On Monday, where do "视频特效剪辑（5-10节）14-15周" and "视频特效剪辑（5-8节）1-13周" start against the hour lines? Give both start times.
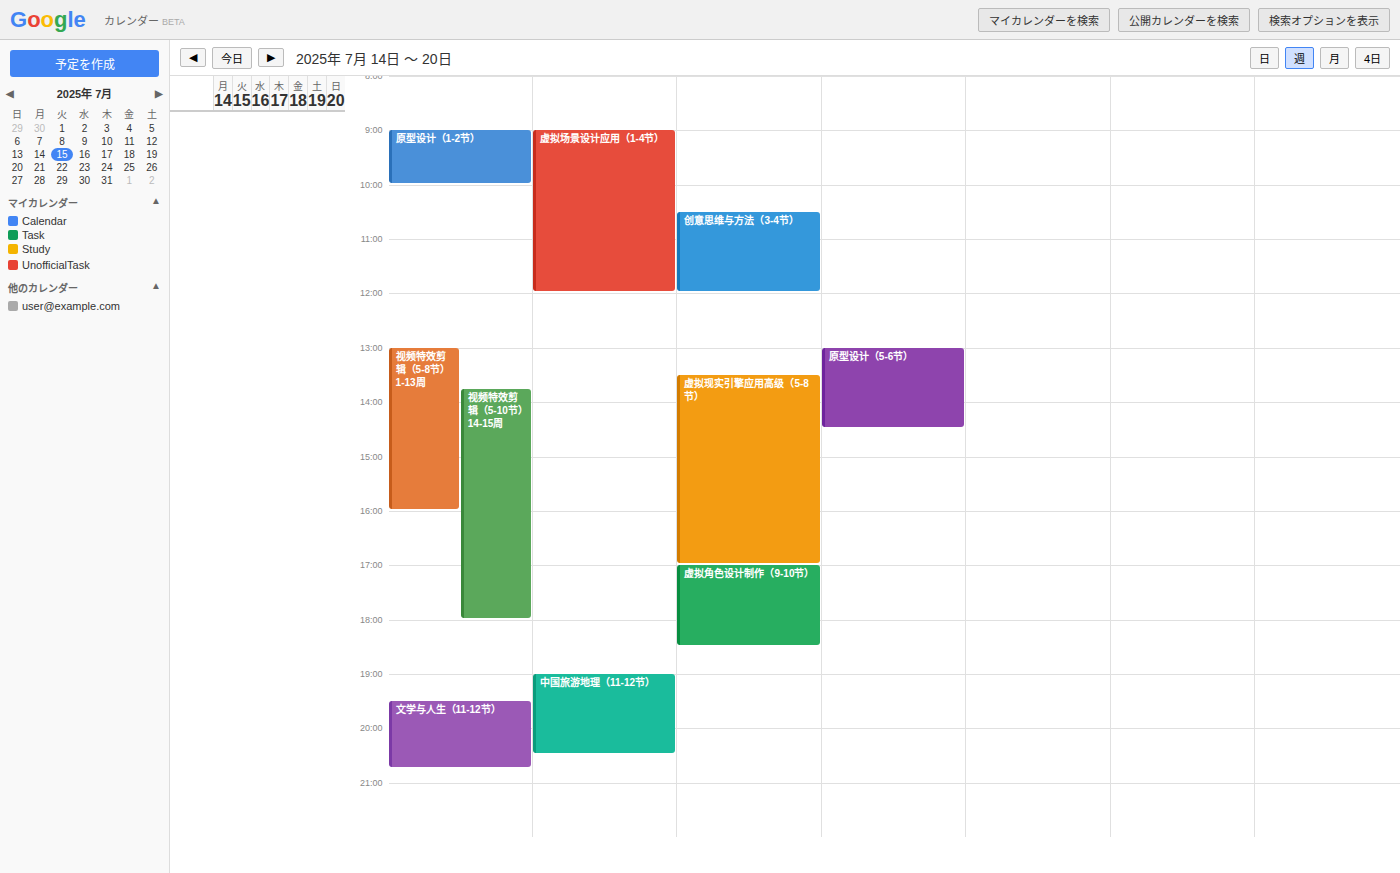
"视频特效剪辑（5-10节）14-15周": 1:45 PM, neither: three quarters of the way from the 1 PM line to the 2 PM line. "视频特效剪辑（5-8节）1-13周": 1:00 PM, exactly on the 1 PM line.